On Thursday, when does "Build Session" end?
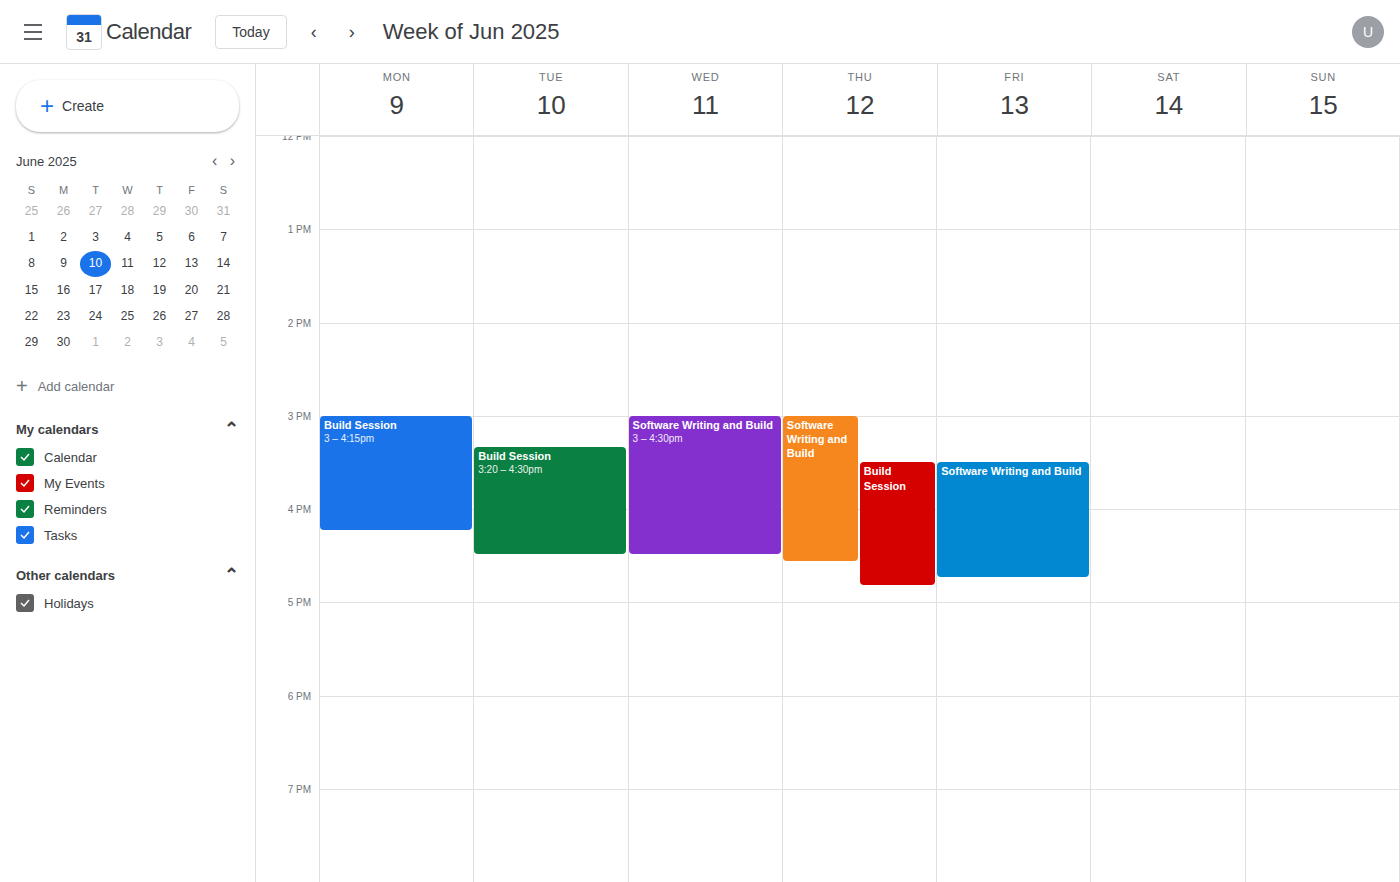
4:50 PM